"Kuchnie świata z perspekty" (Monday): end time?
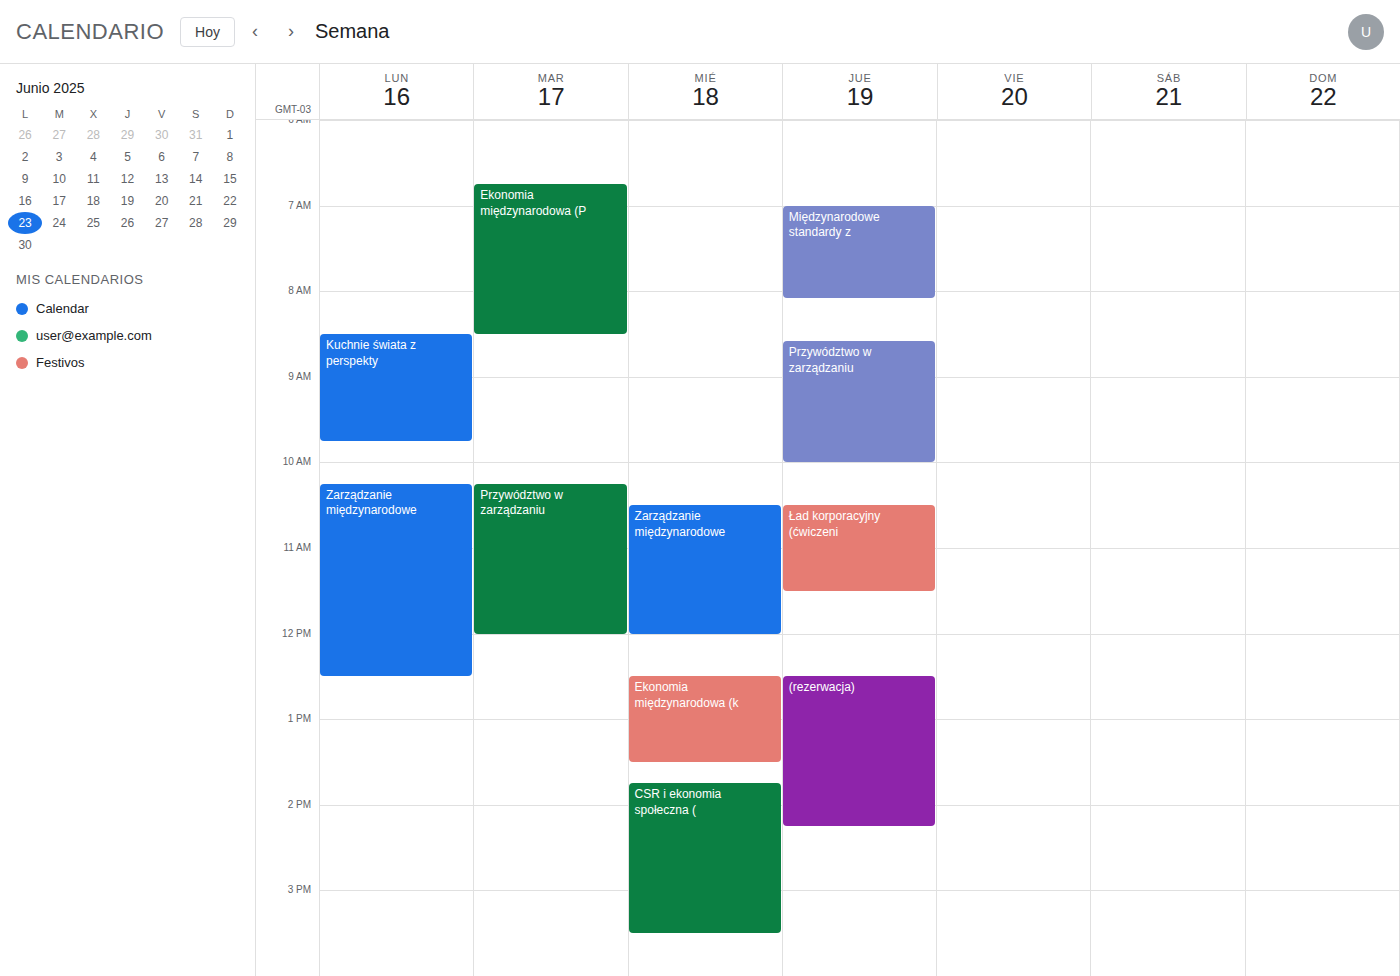
9:45 AM